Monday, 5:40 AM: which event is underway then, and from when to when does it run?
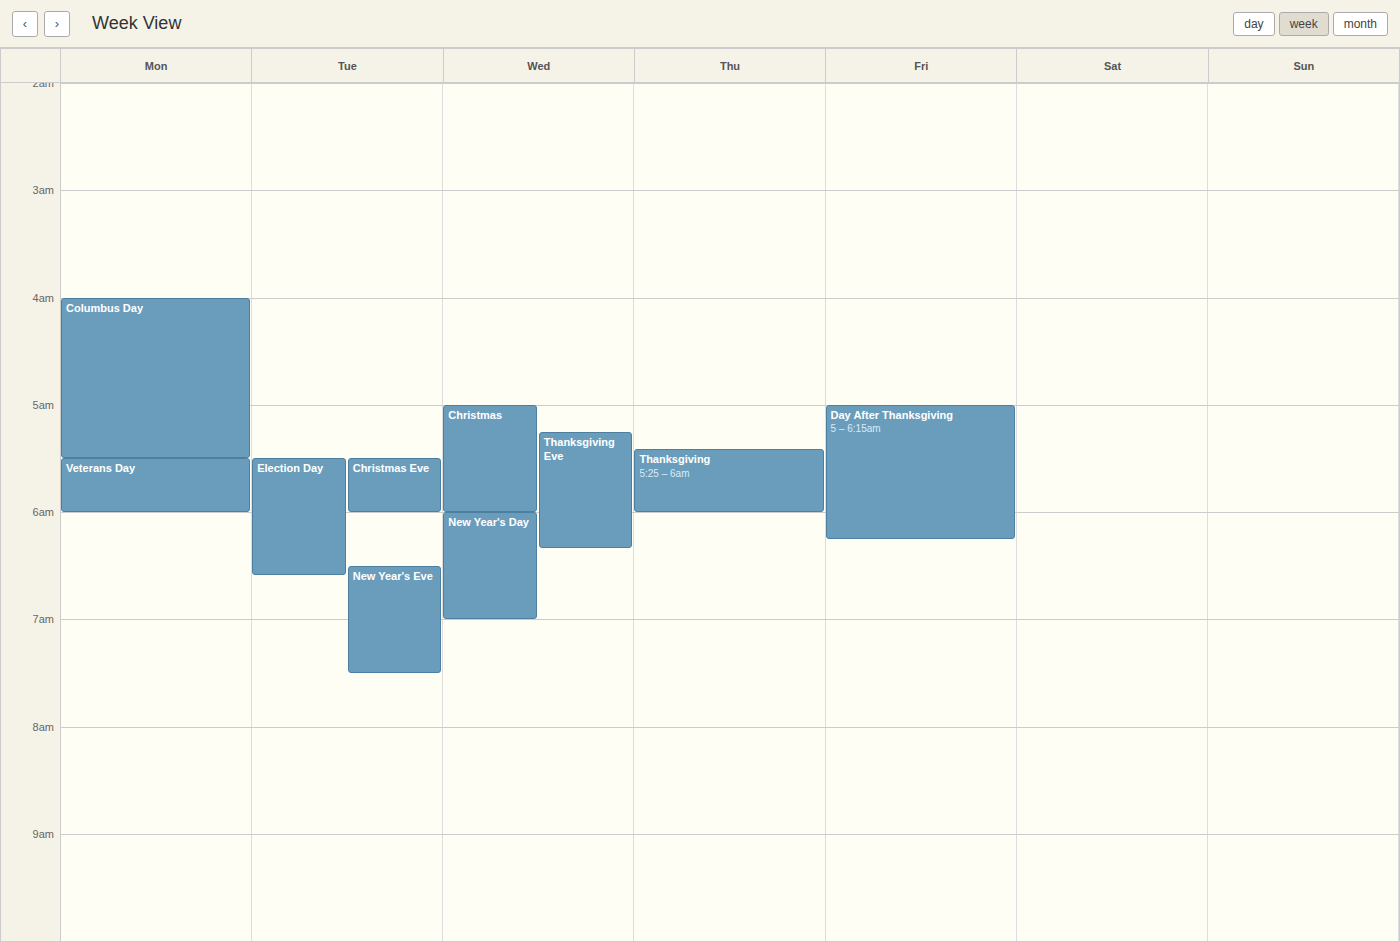
"Veterans Day", 5:30 AM to 6:00 AM